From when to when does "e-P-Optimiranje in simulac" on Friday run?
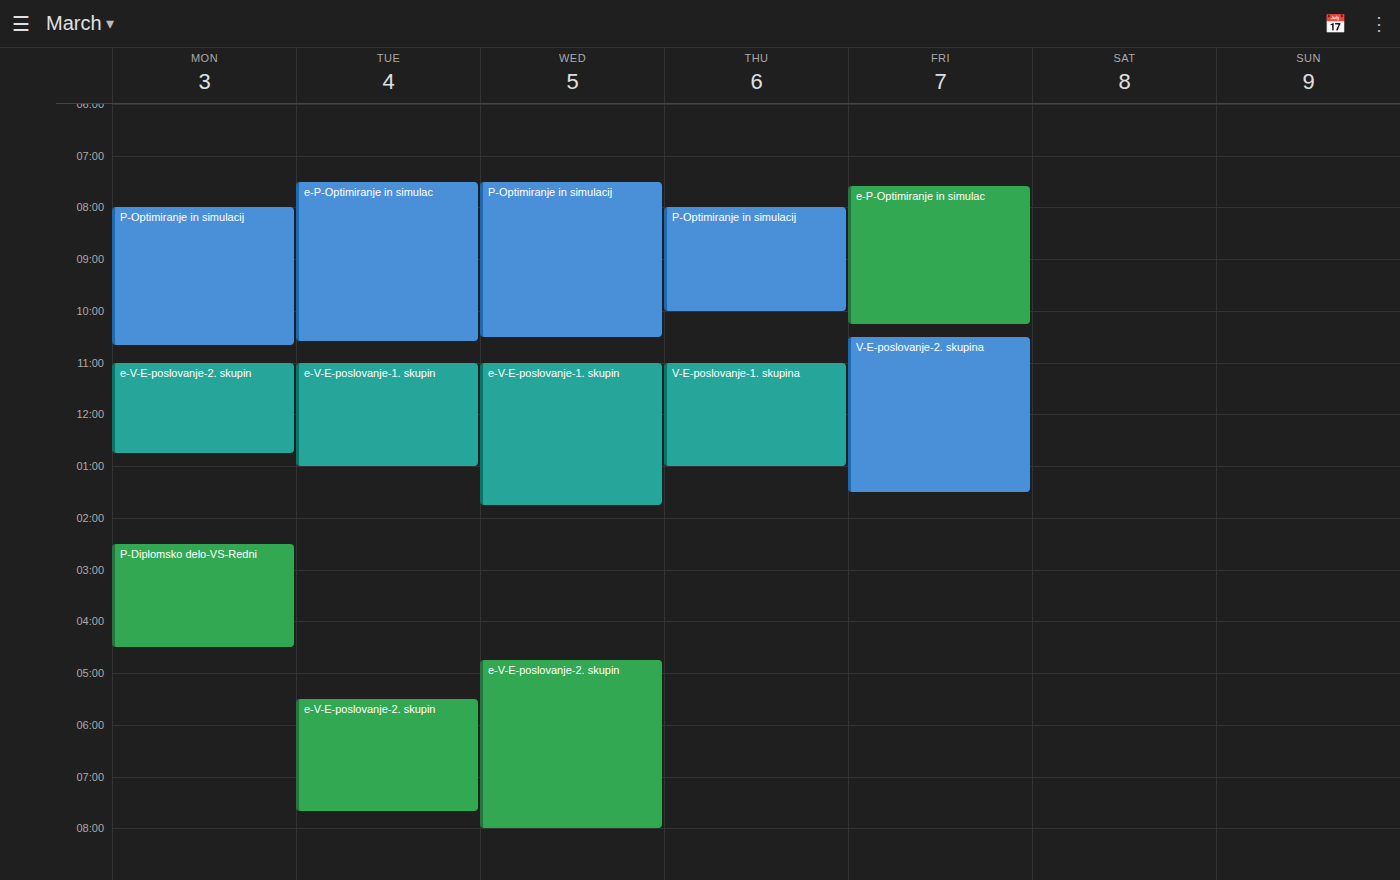
07:35 to 10:15